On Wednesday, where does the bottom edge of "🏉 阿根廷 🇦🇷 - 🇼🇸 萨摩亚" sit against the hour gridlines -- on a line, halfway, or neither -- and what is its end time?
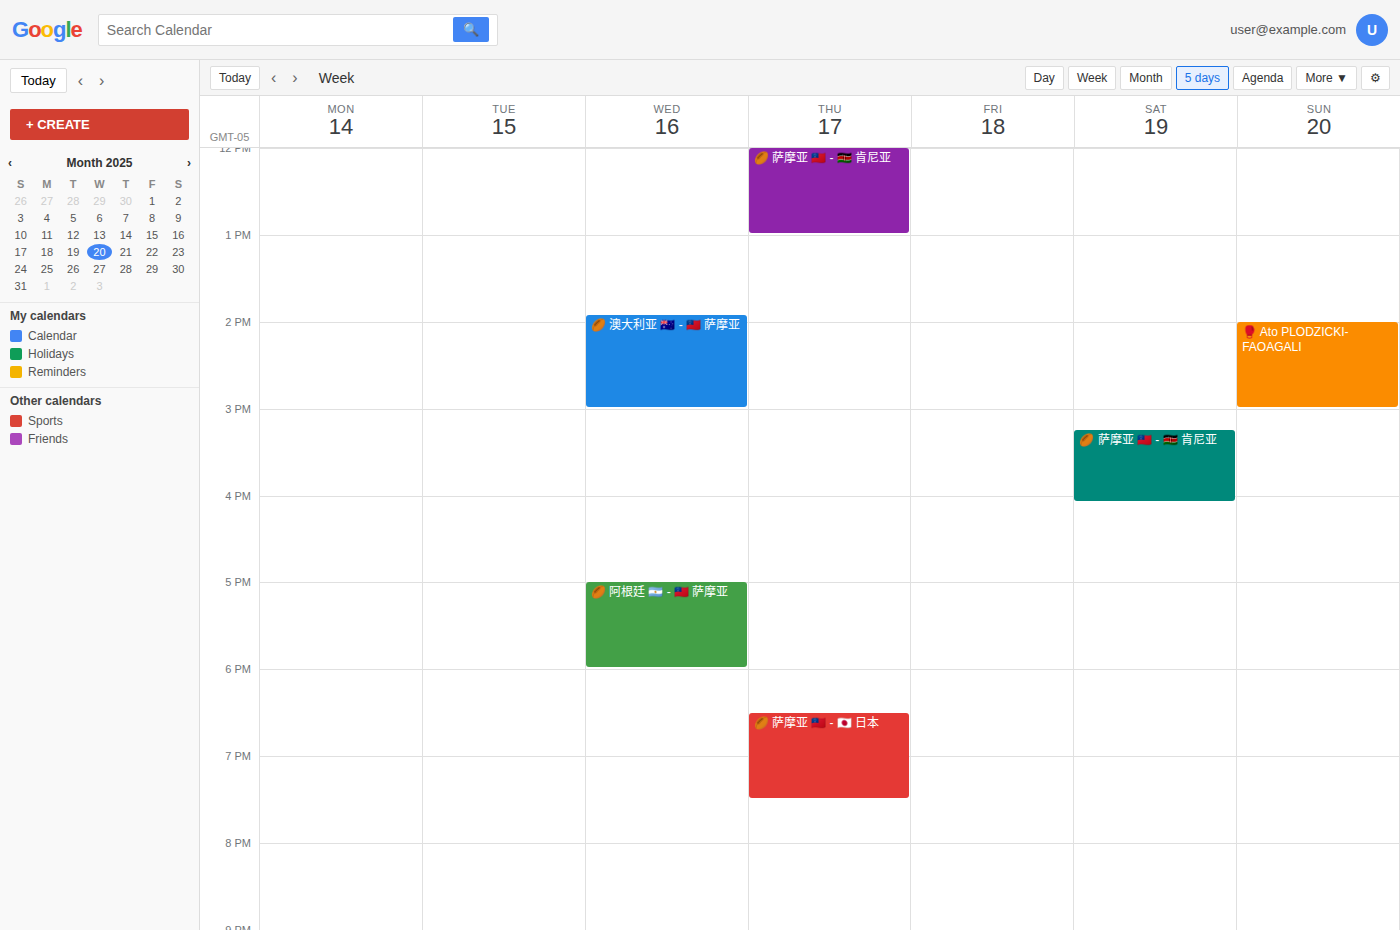
6:00 PM -- exactly on the 6 PM line.